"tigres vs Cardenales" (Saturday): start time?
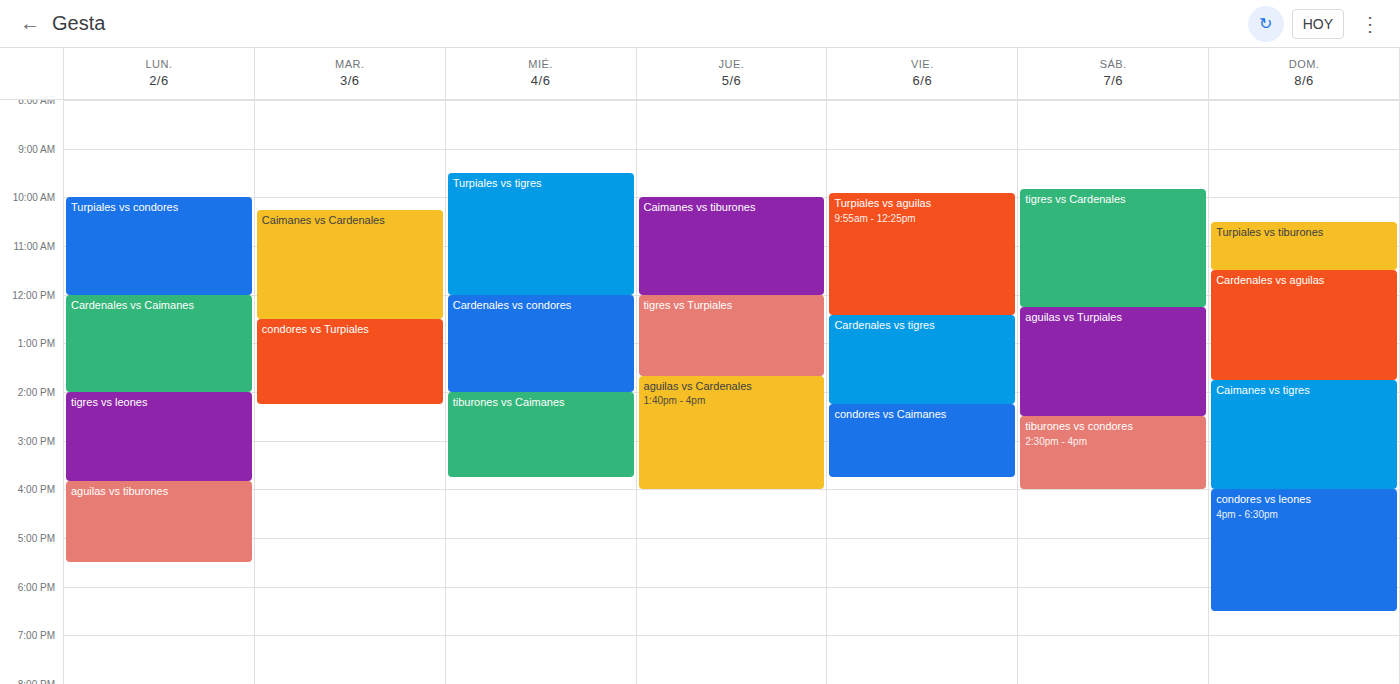
9:50 AM